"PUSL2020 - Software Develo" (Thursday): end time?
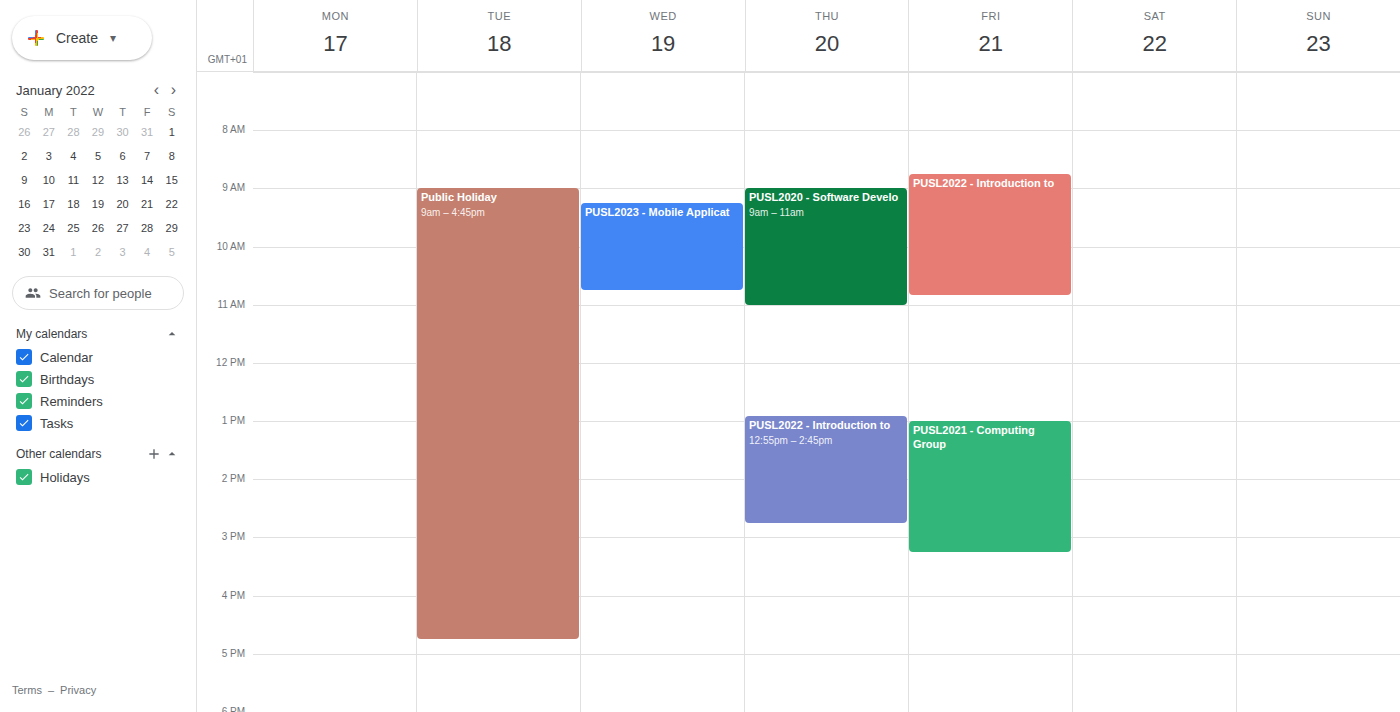
11:00